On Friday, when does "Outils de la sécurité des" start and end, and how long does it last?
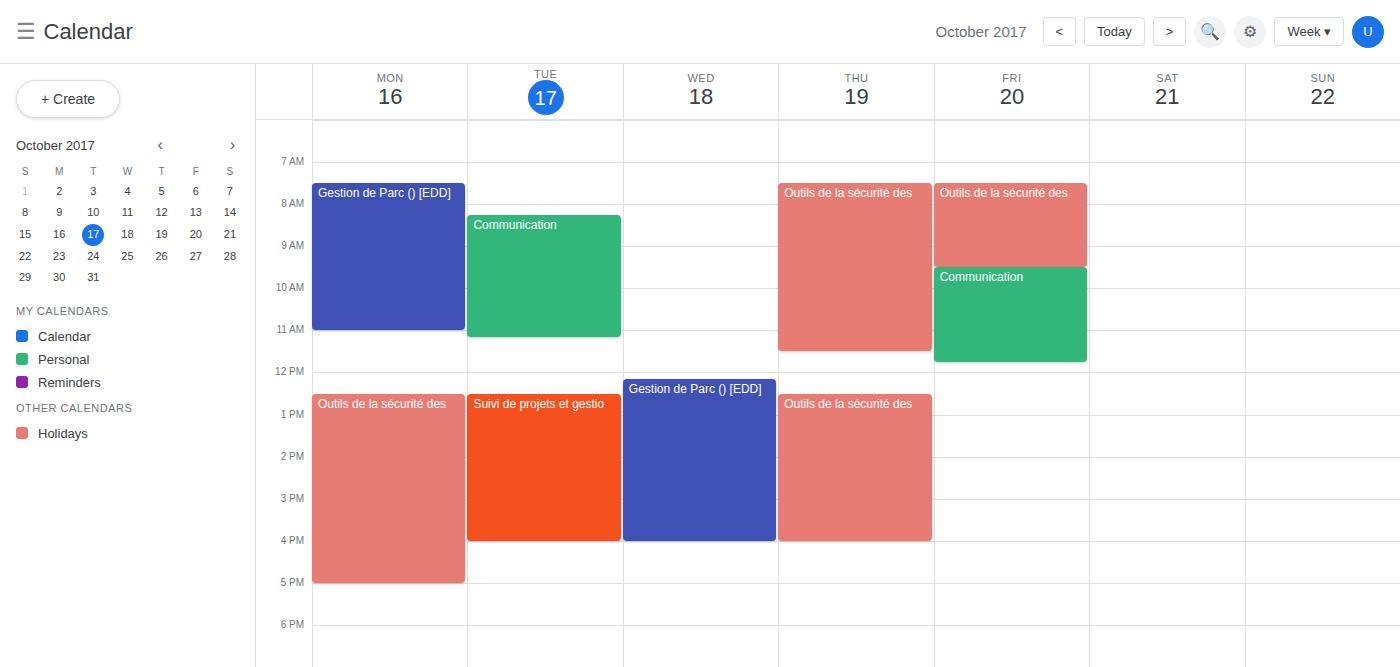
7:30 AM to 9:30 AM, 2 hours